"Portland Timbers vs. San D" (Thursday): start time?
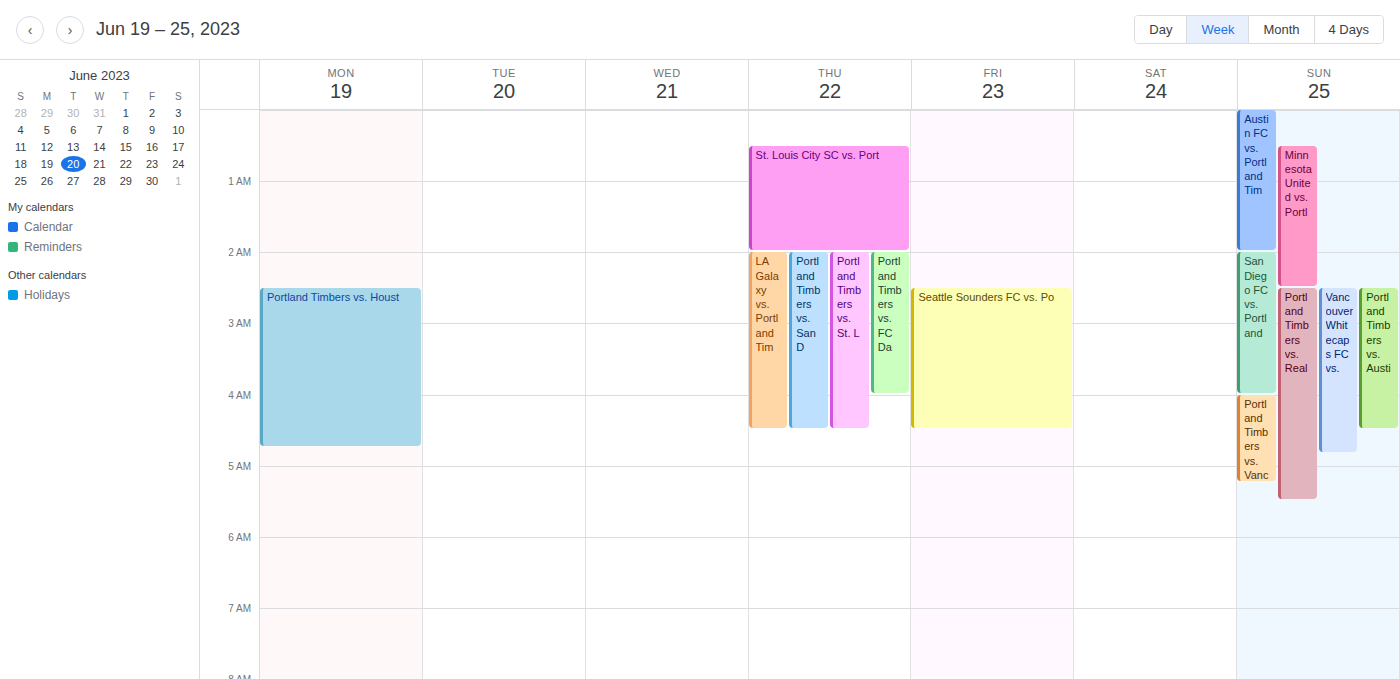
02:00